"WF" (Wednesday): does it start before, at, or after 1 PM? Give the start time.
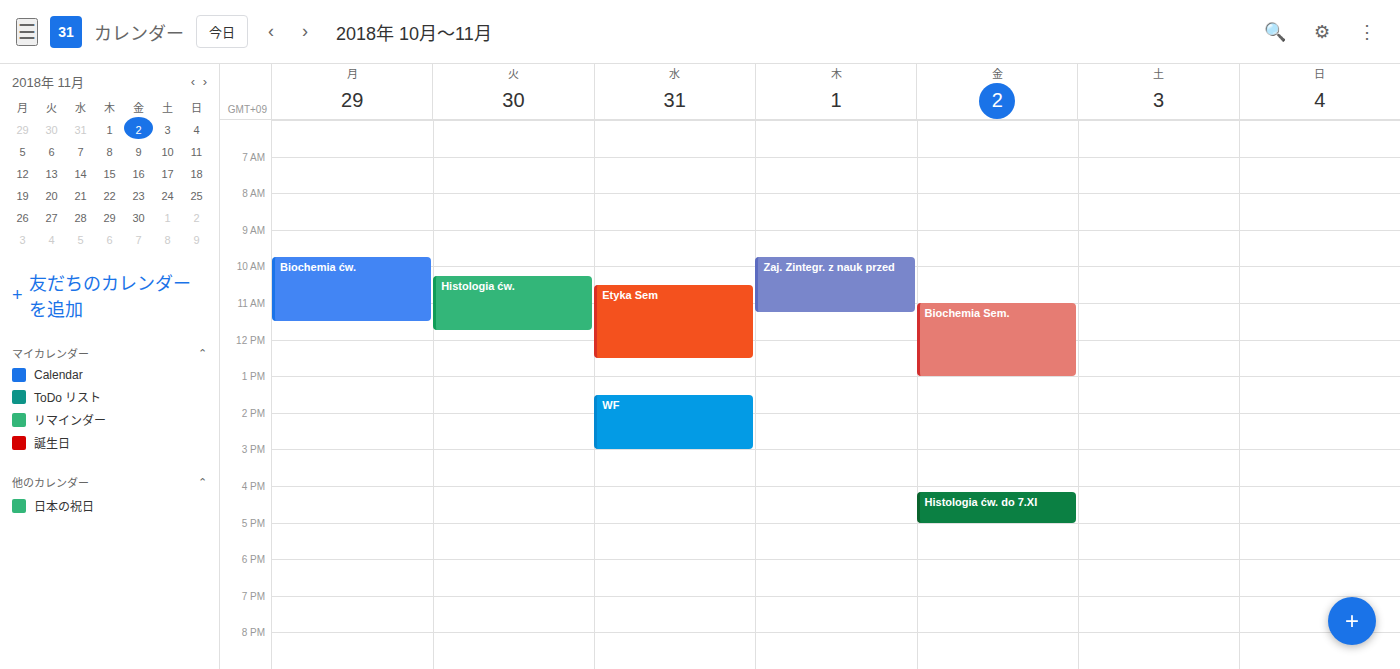
1:30 PM -- after 1 PM, 30 minutes below the 1 PM line.